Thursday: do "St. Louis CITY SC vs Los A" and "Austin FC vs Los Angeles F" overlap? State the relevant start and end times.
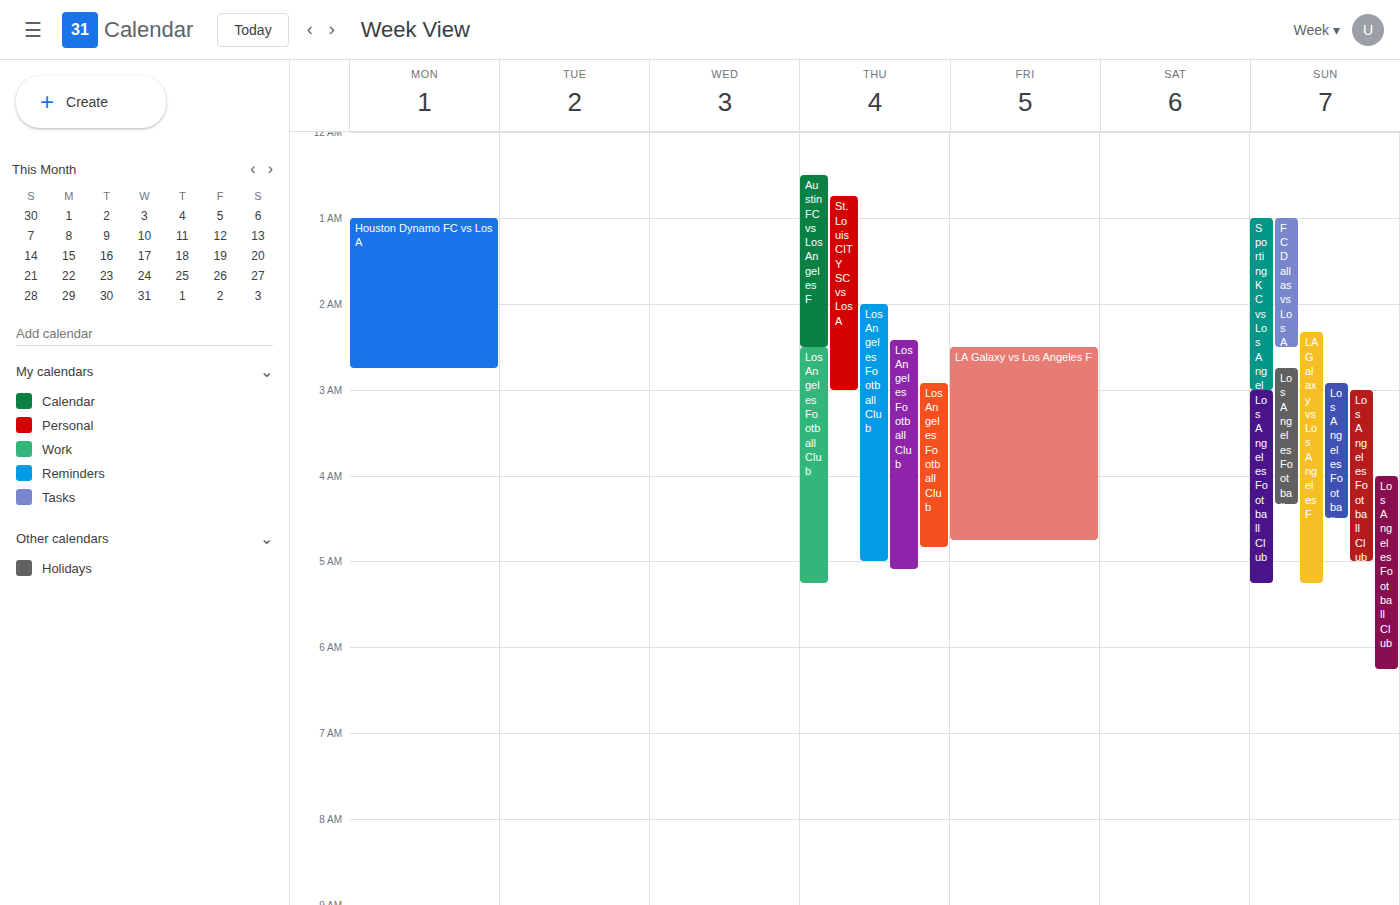
"St. Louis CITY SC vs Los A" starts at 12:45 AM, before "Austin FC vs Los Angeles F" ends at 2:30 AM -- they overlap.